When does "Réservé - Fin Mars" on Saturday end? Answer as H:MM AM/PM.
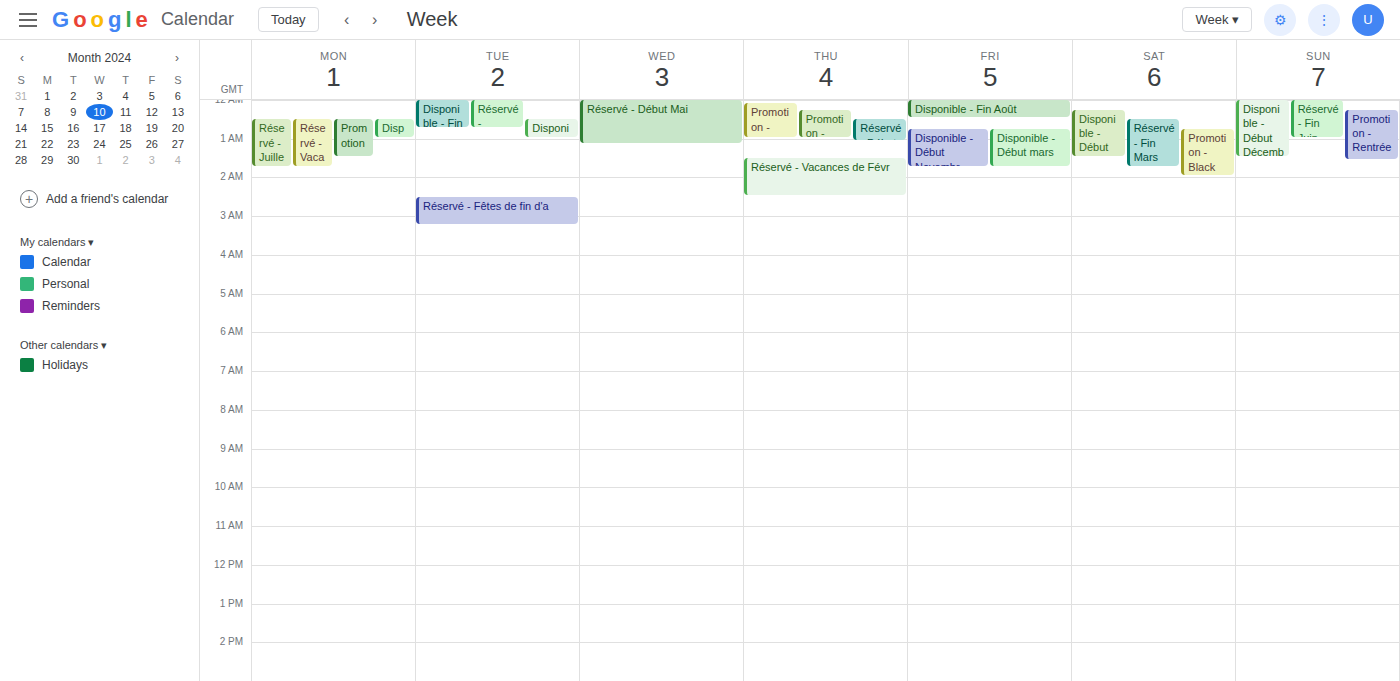
1:45 AM